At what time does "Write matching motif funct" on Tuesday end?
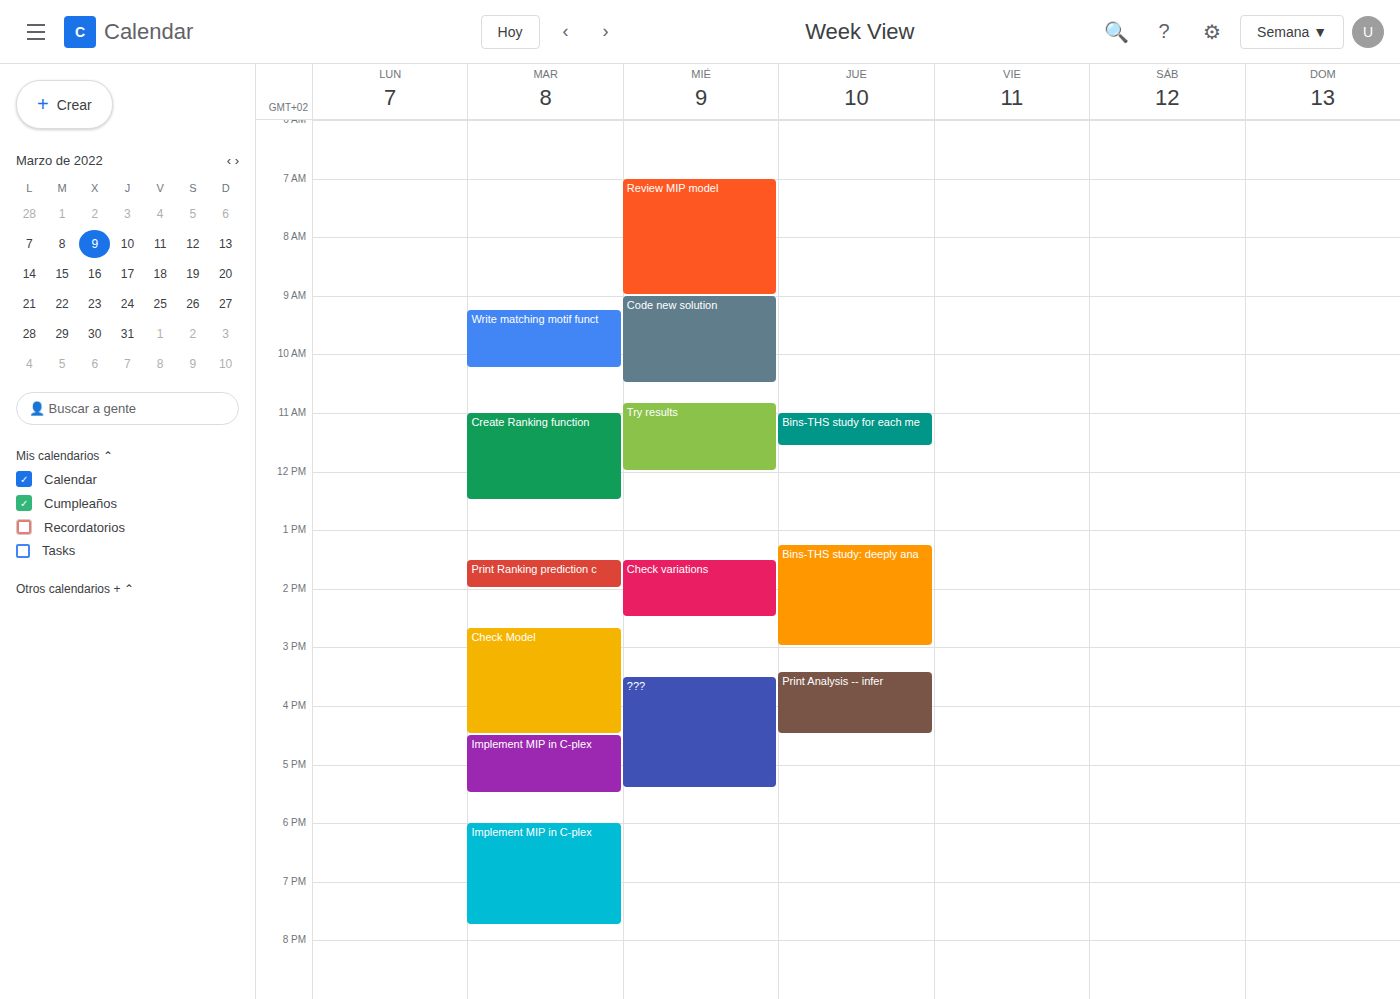
10:15 AM